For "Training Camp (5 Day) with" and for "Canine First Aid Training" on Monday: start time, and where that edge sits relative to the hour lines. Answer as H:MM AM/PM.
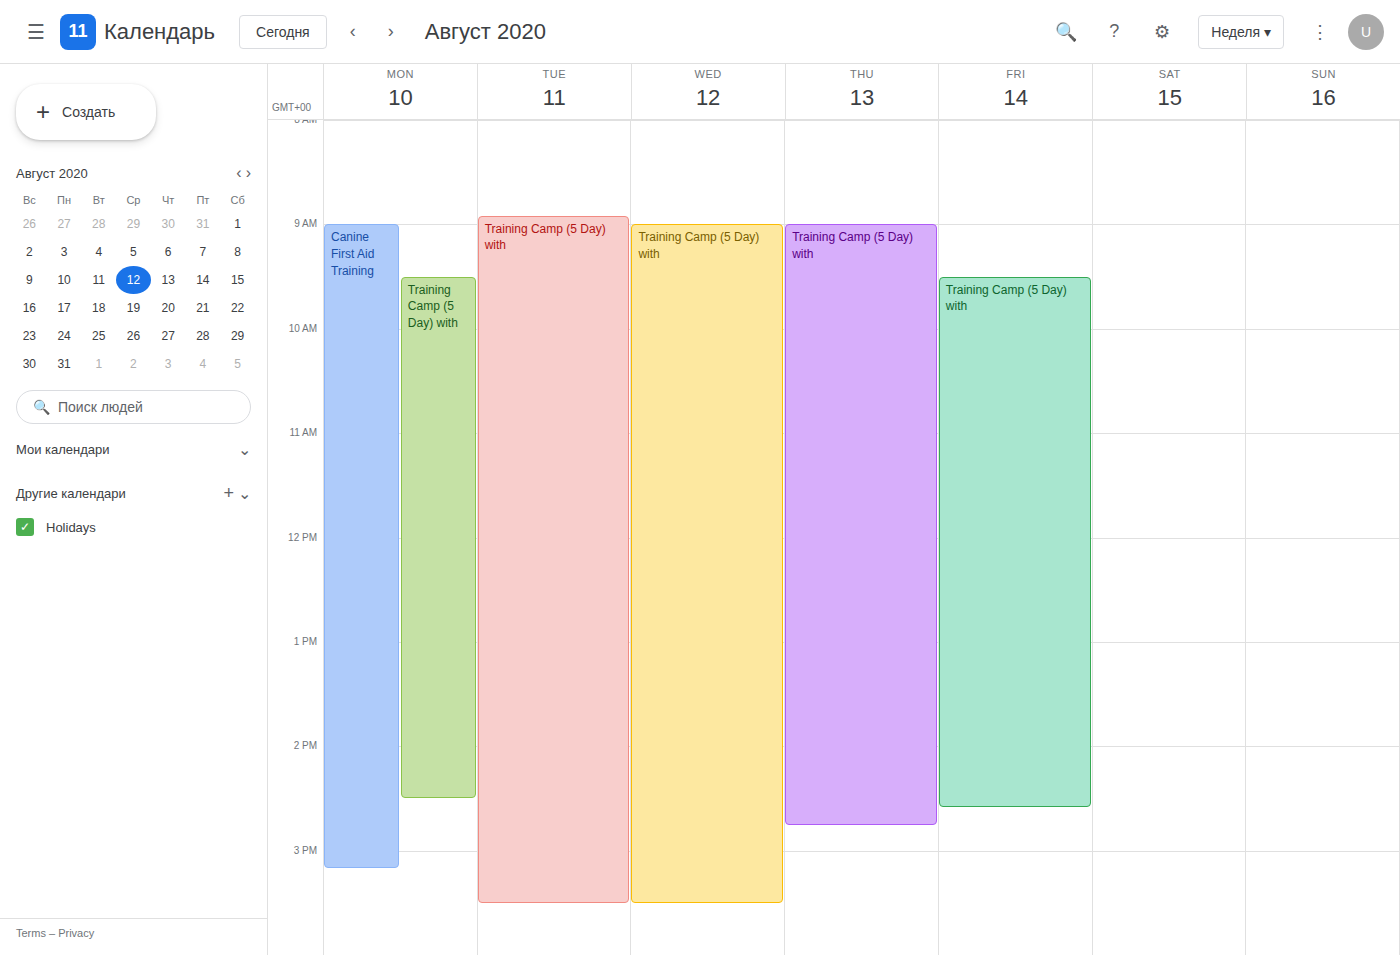
"Training Camp (5 Day) with": 9:30 AM, halfway between the 9 AM and 10 AM lines. "Canine First Aid Training": 9:00 AM, exactly on the 9 AM line.